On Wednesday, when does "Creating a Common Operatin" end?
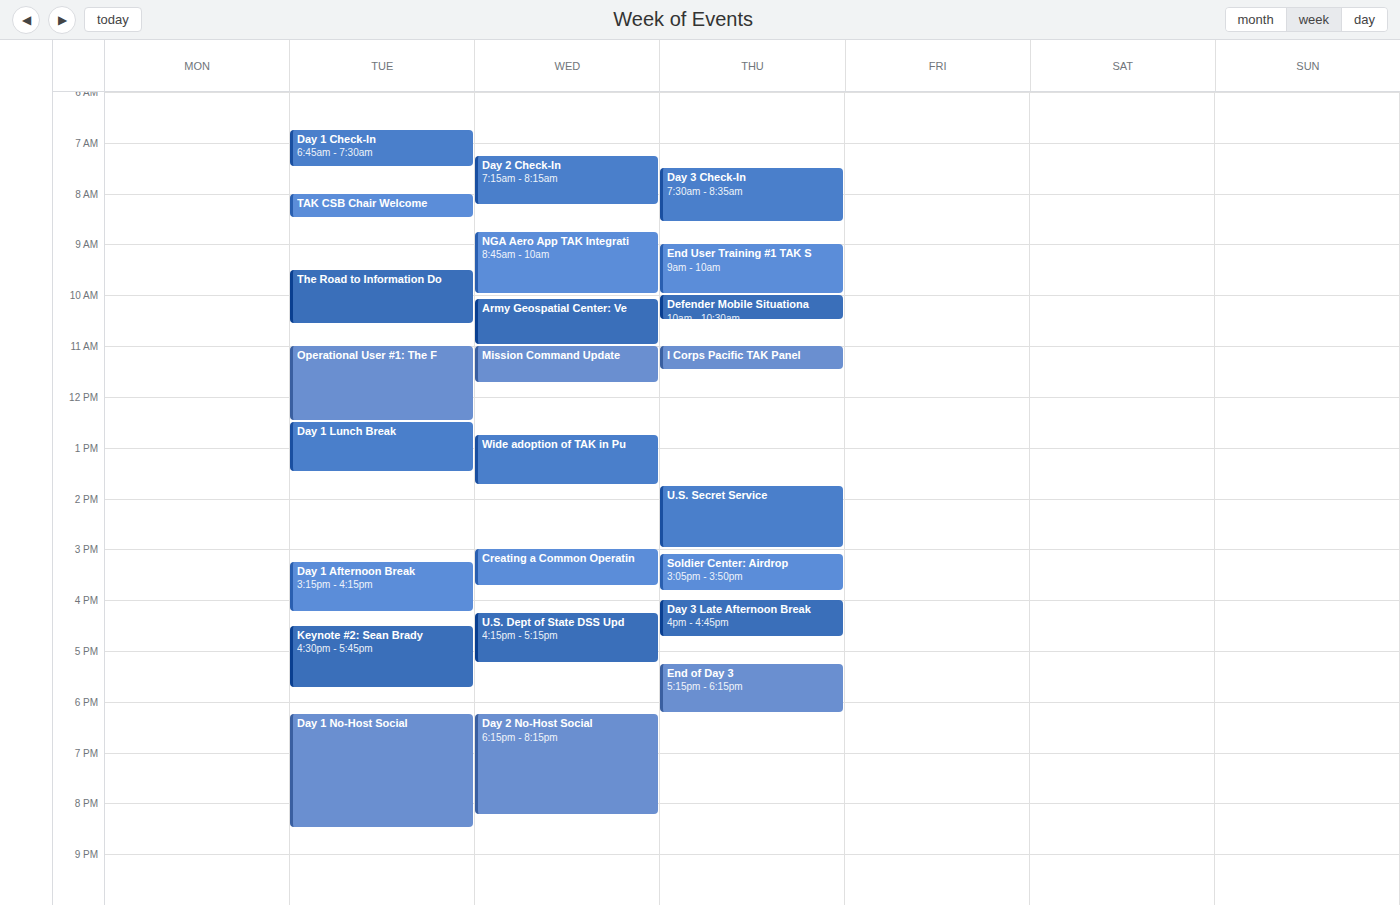
3:45 PM